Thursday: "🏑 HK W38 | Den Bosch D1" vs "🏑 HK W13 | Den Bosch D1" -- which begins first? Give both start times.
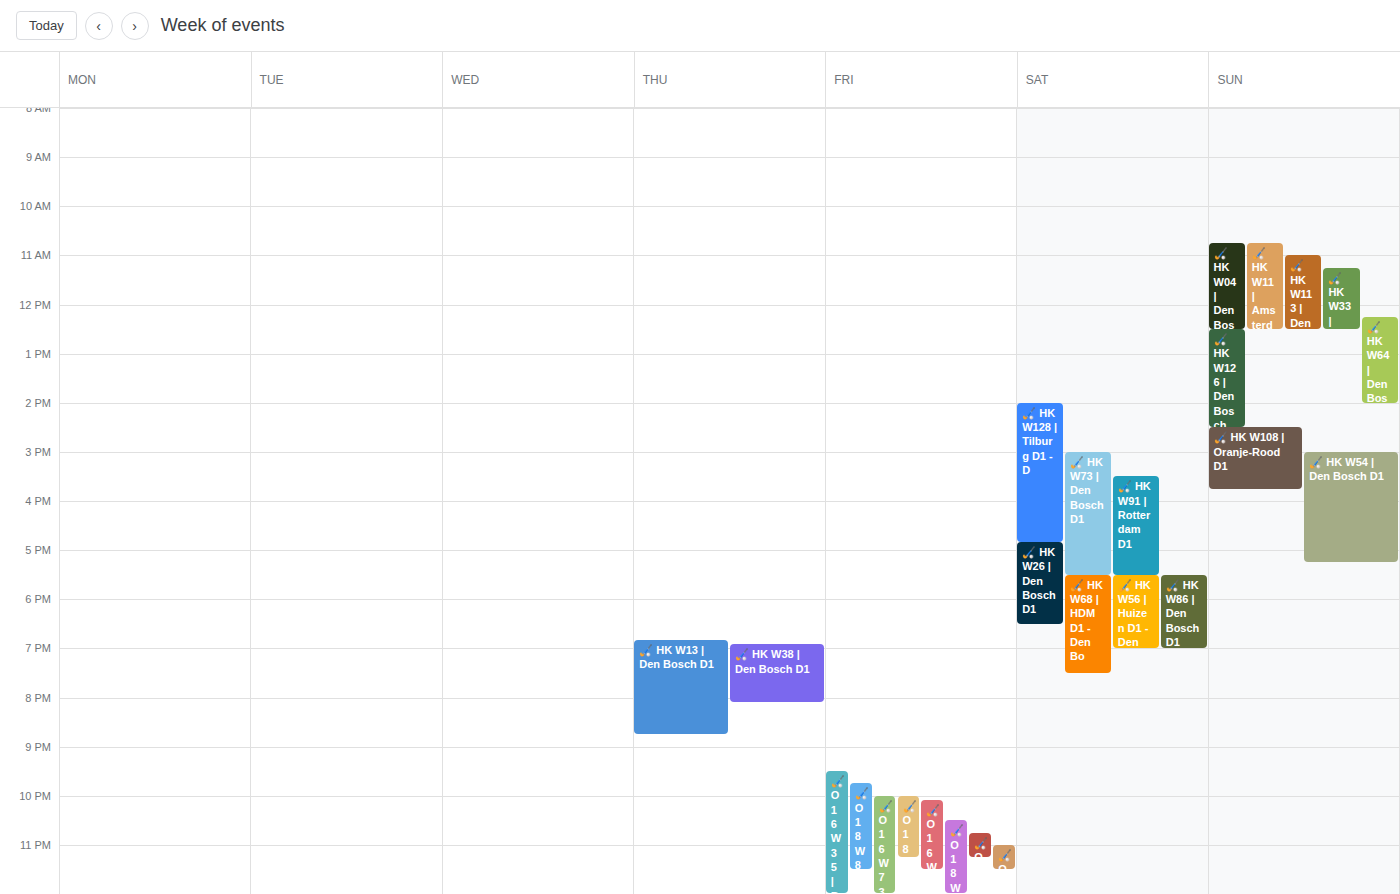
"🏑 HK W13 | Den Bosch D1" 6:50 PM; "🏑 HK W38 | Den Bosch D1" 6:55 PM.